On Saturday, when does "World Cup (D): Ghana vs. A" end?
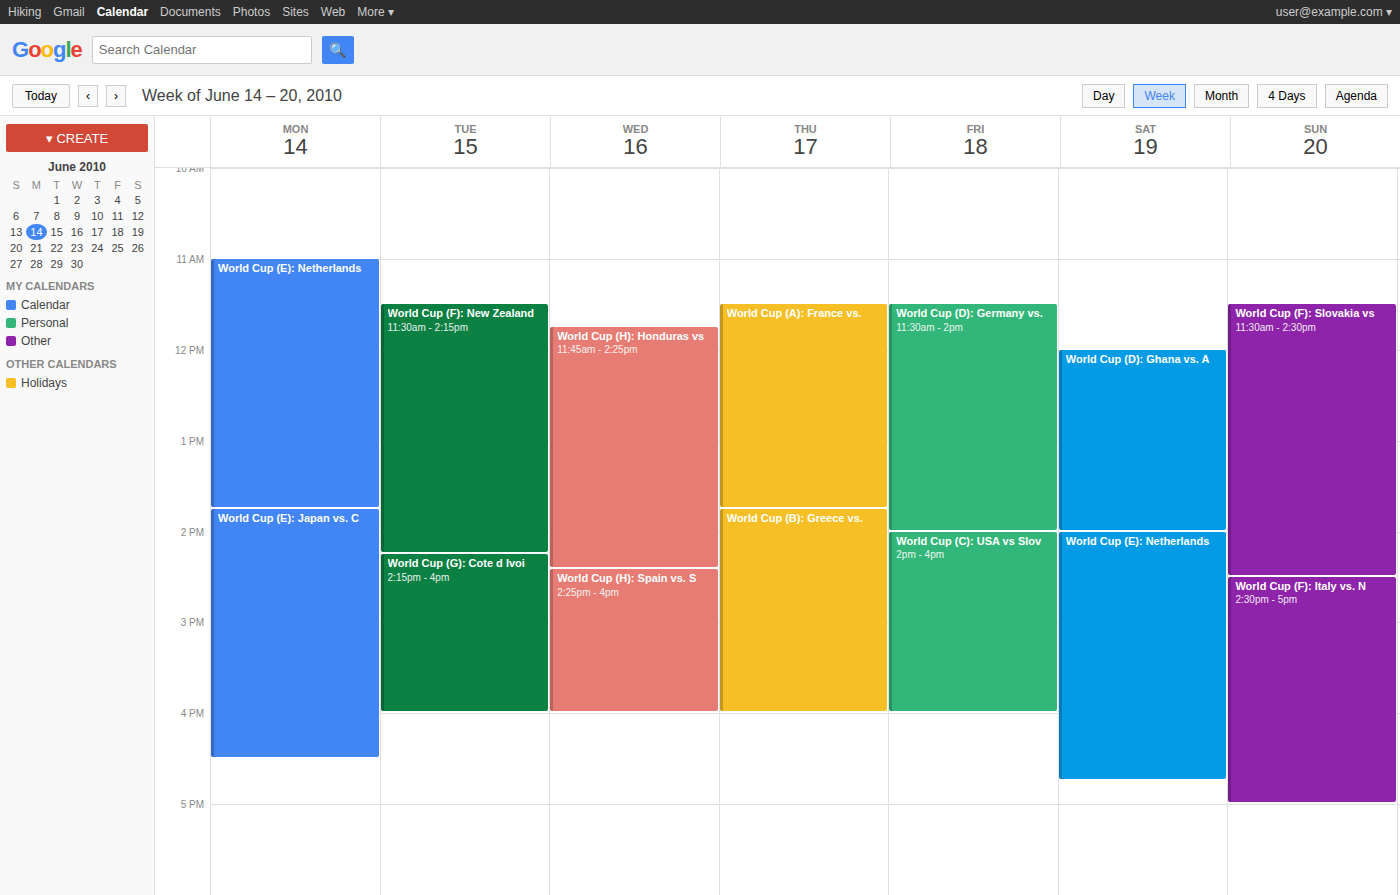
2:00 PM